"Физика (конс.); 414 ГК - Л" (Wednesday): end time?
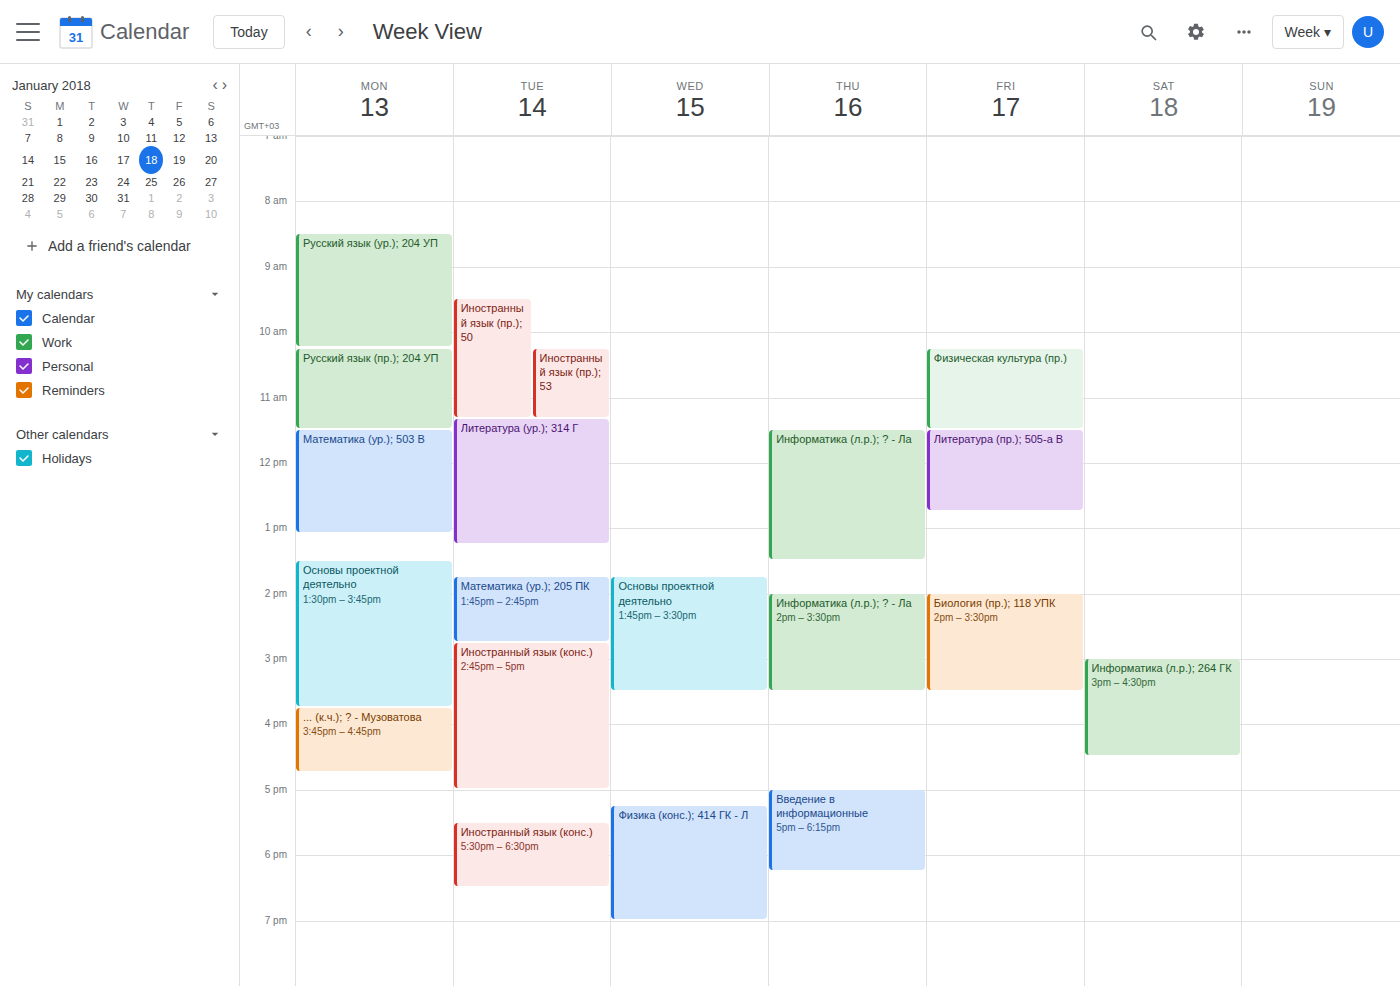
7:00 PM